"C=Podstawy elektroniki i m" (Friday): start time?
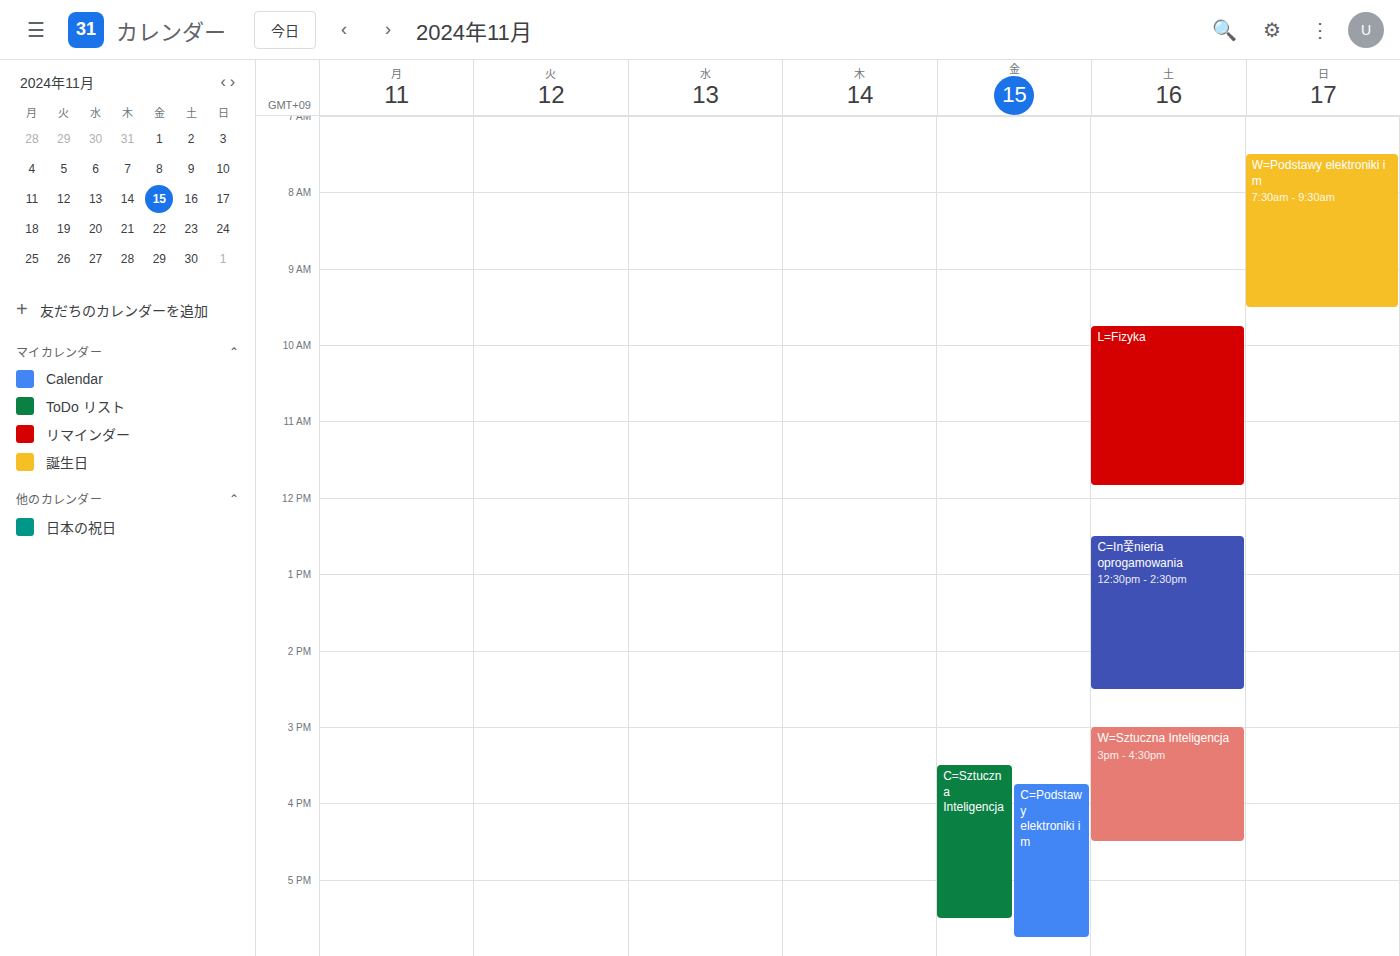
3:45 PM